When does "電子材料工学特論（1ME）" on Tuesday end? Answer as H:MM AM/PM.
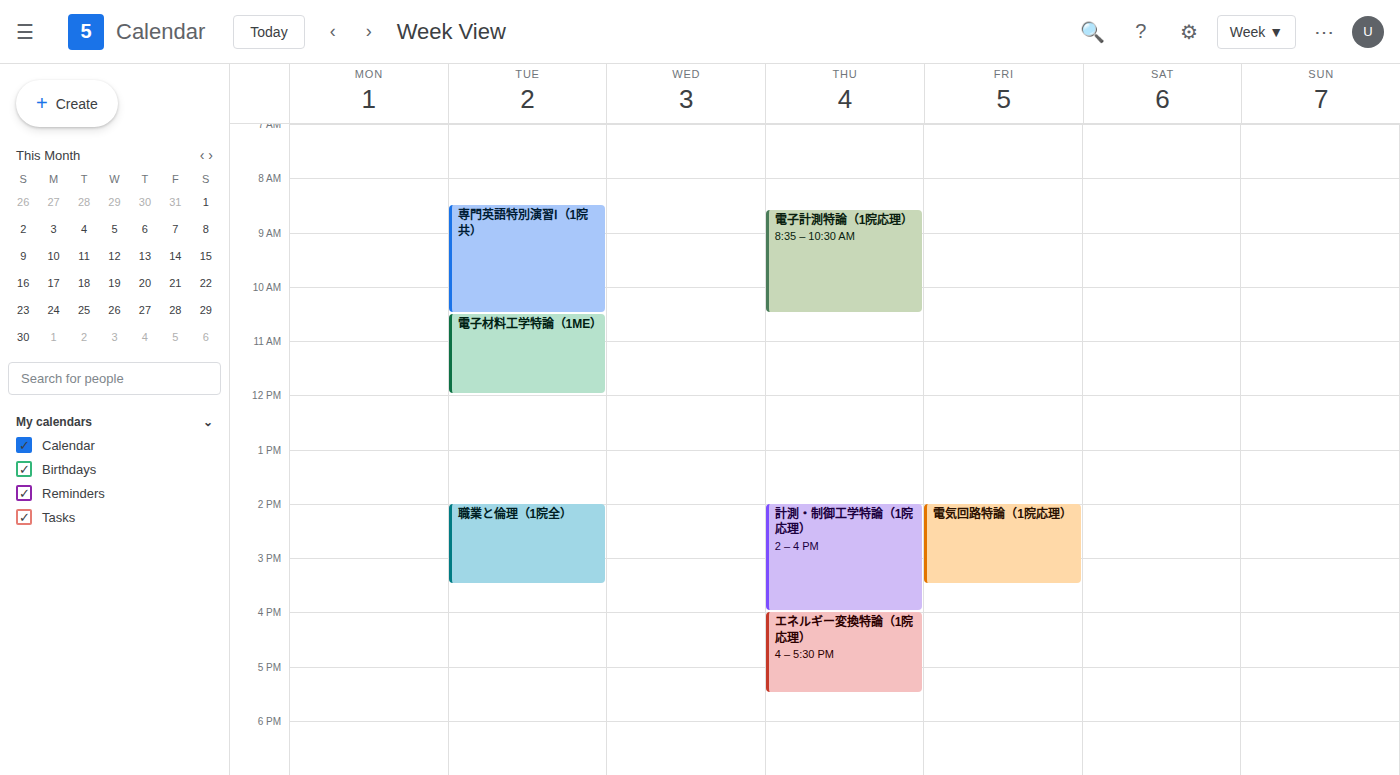
12:00 PM